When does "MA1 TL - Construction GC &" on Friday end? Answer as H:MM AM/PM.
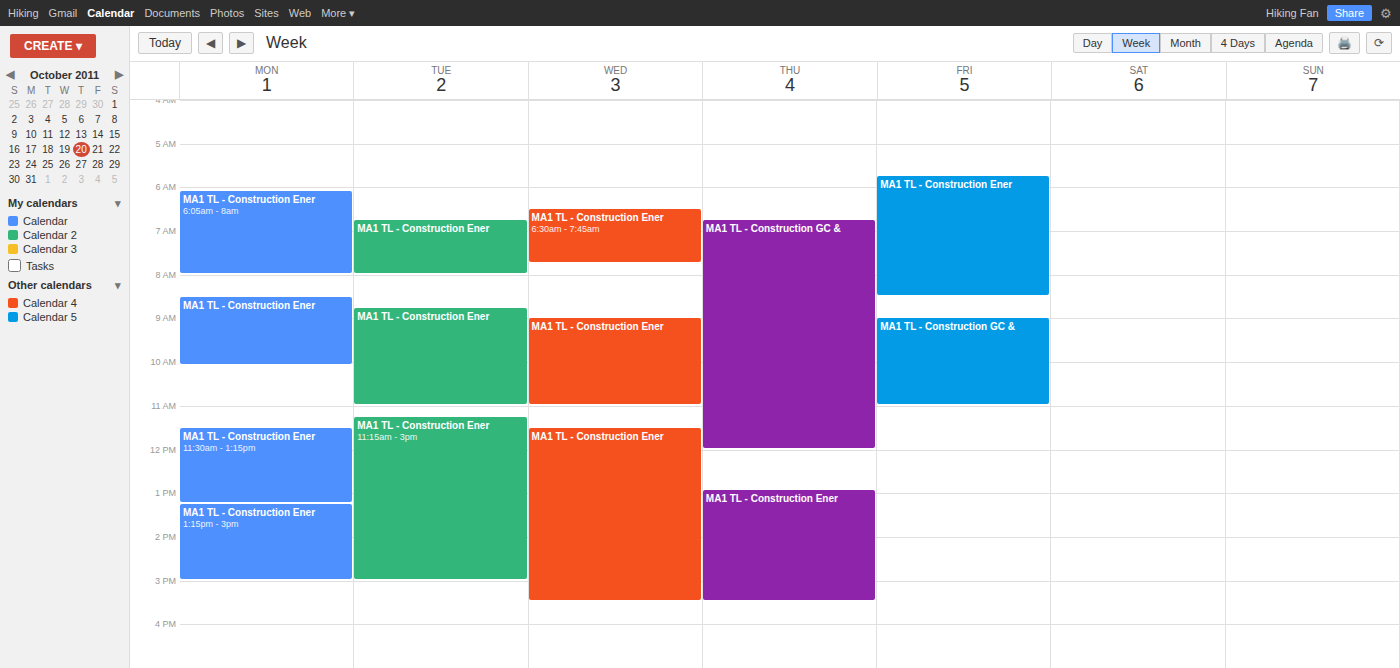
11:00 AM